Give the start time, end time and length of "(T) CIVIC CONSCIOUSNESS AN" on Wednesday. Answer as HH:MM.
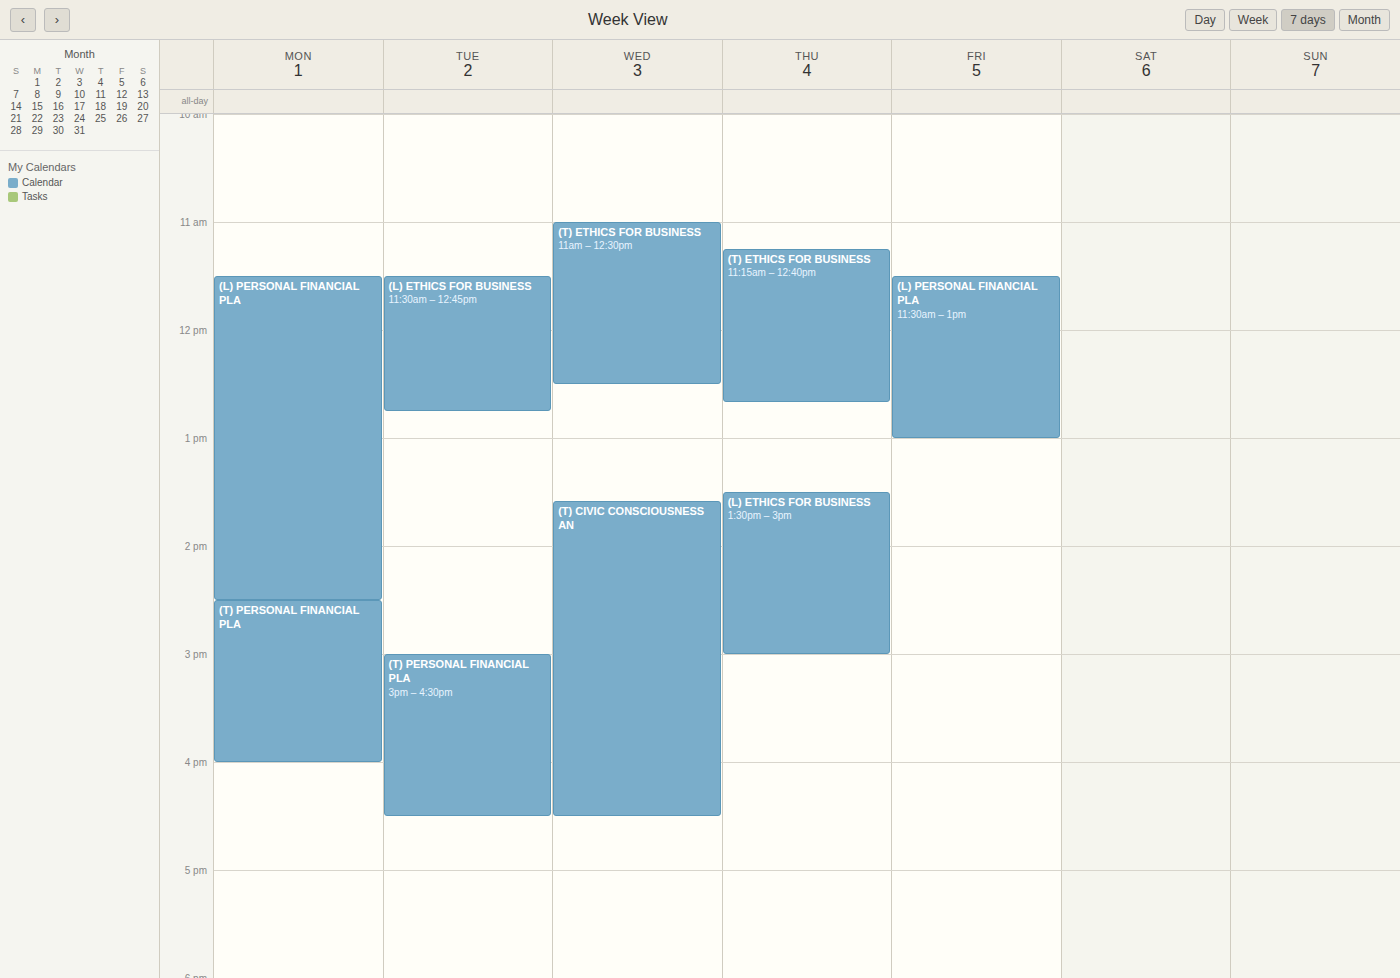
13:35 to 16:30, 2 hours 55 minutes